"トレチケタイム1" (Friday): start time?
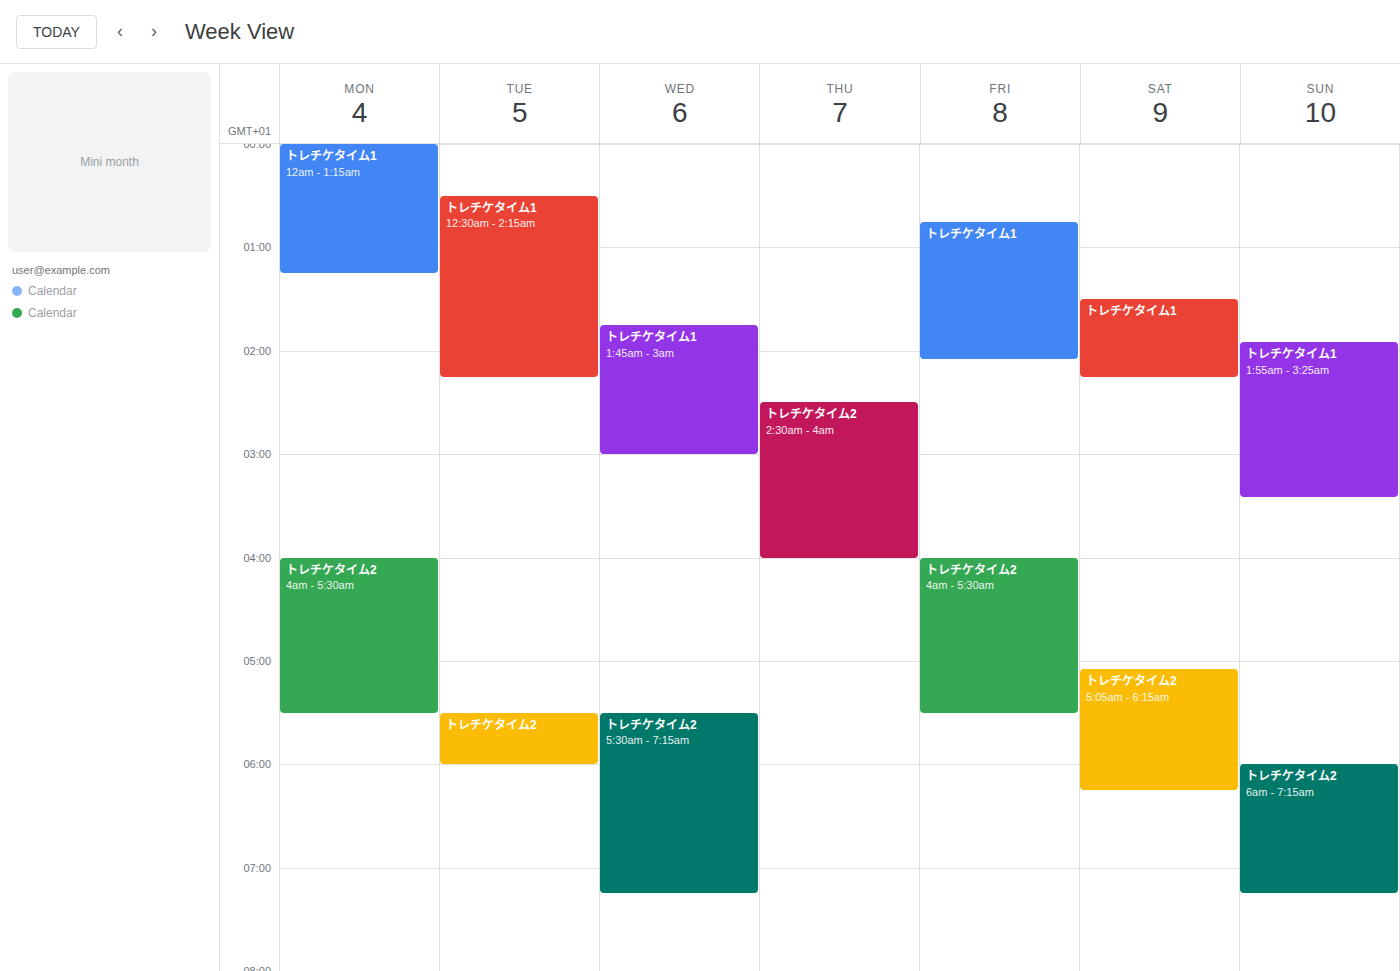
12:45 AM